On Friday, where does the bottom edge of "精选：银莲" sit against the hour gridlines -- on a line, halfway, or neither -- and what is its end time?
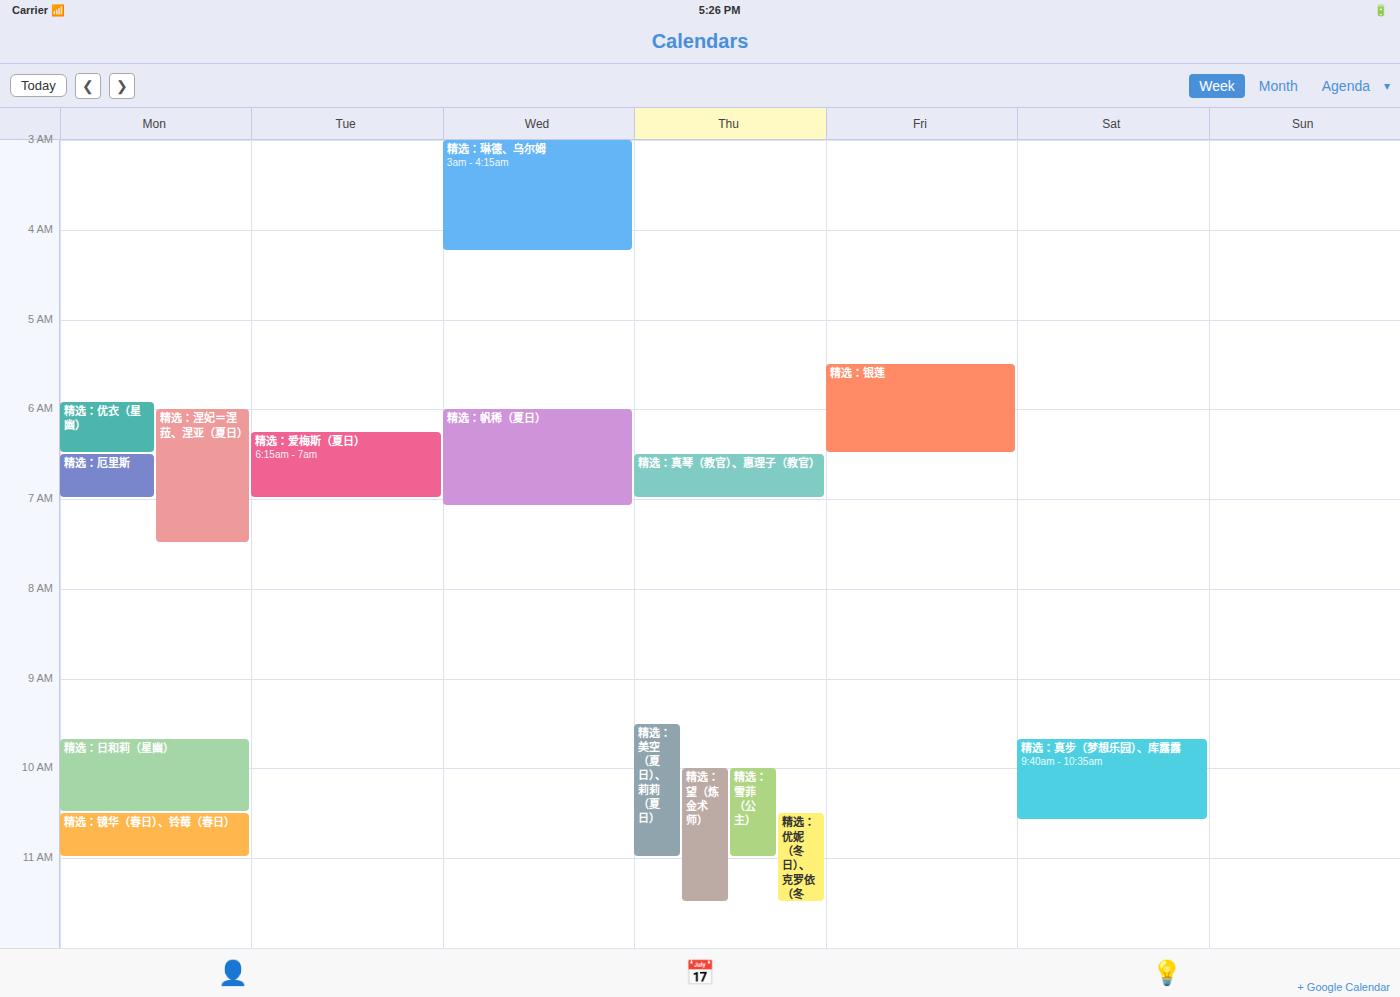
6:30 AM -- halfway between the 6 AM and 7 AM lines.